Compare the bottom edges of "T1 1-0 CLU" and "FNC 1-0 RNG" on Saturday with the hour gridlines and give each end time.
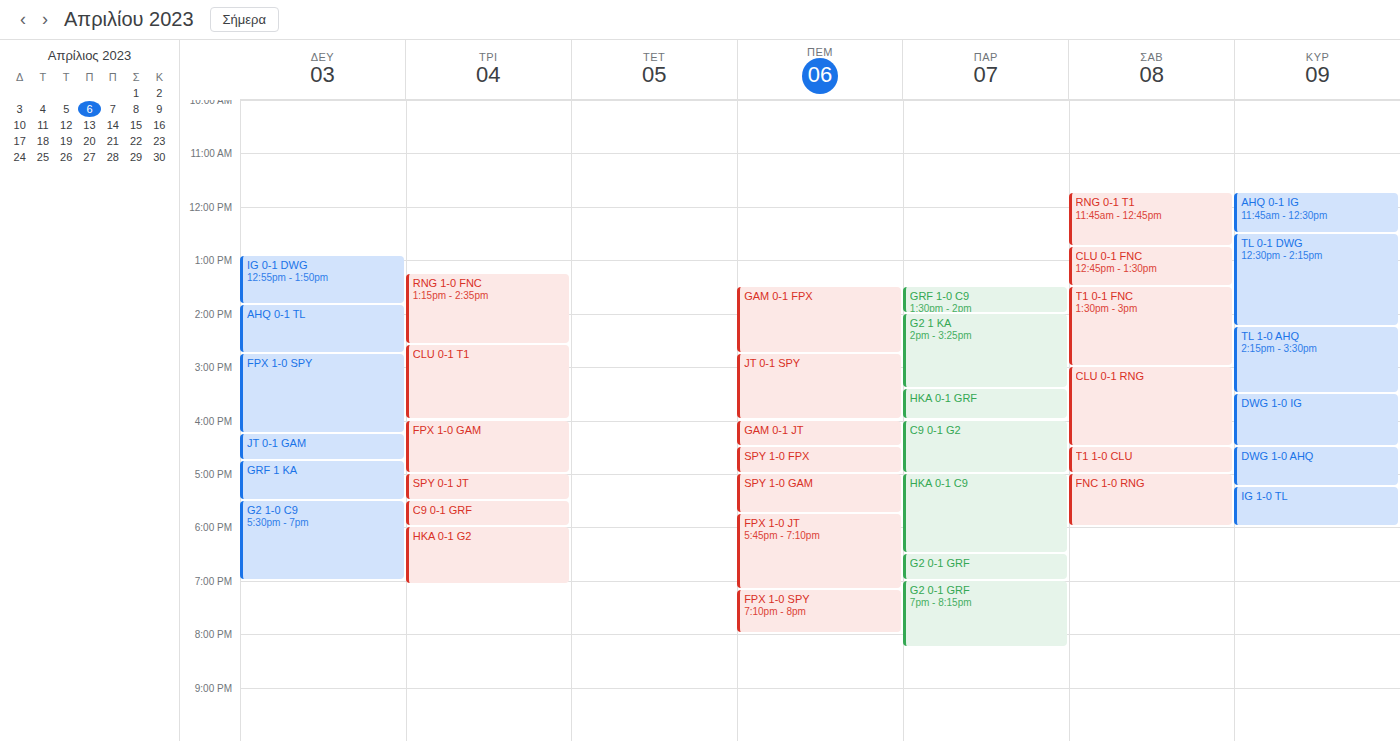
"T1 1-0 CLU": 5:00 PM, exactly on the 5 PM line. "FNC 1-0 RNG": 6:00 PM, exactly on the 6 PM line.